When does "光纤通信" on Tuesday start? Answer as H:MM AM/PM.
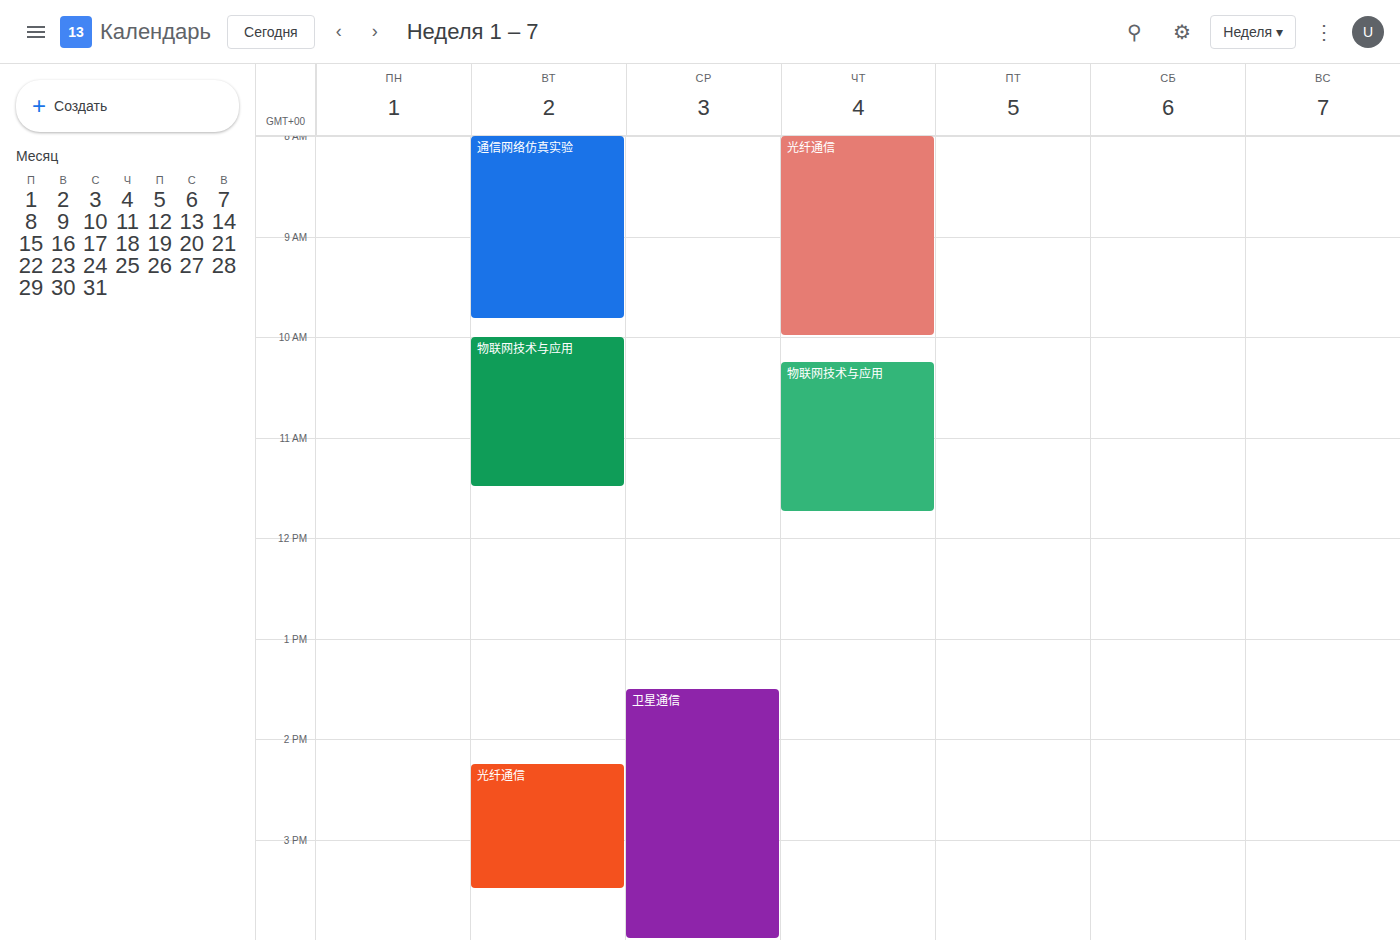
2:15 PM